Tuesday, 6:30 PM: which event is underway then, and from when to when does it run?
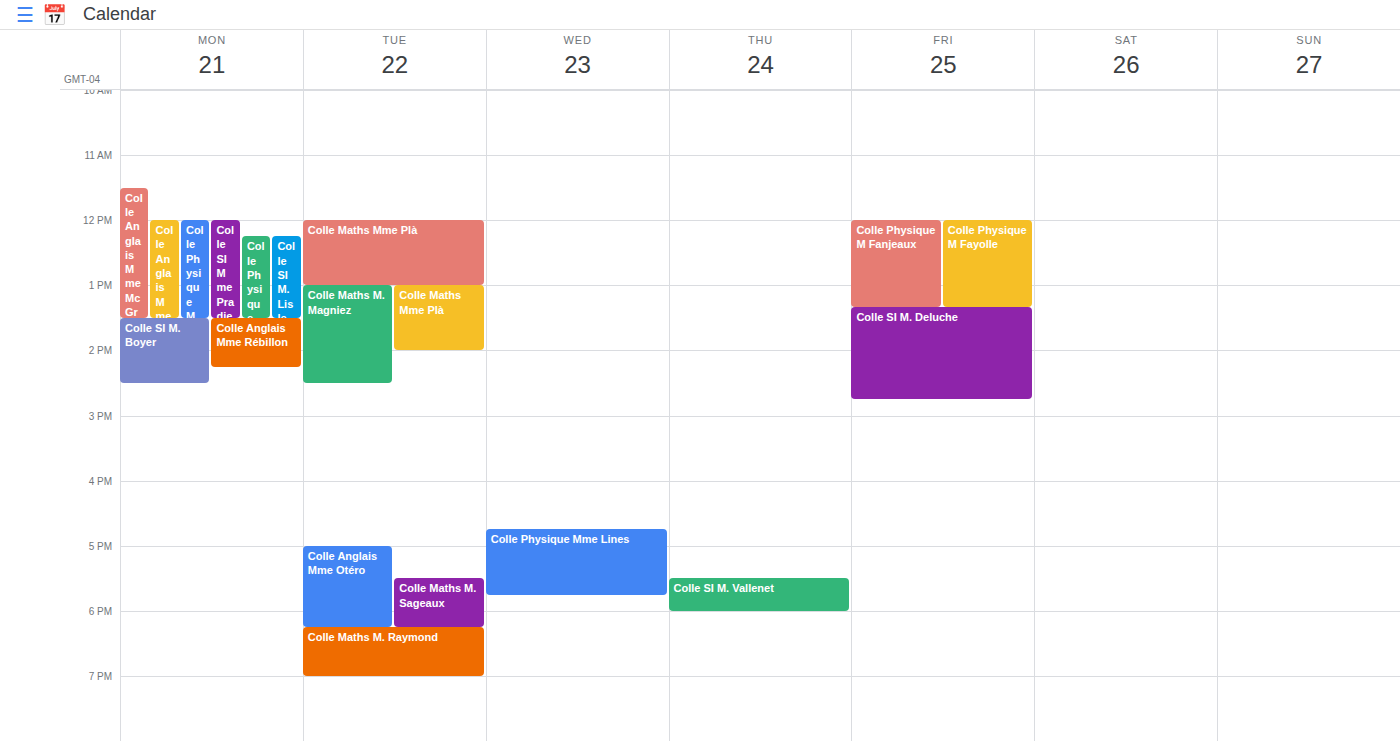
"Colle Maths M. Raymond", 6:15 PM to 7:00 PM